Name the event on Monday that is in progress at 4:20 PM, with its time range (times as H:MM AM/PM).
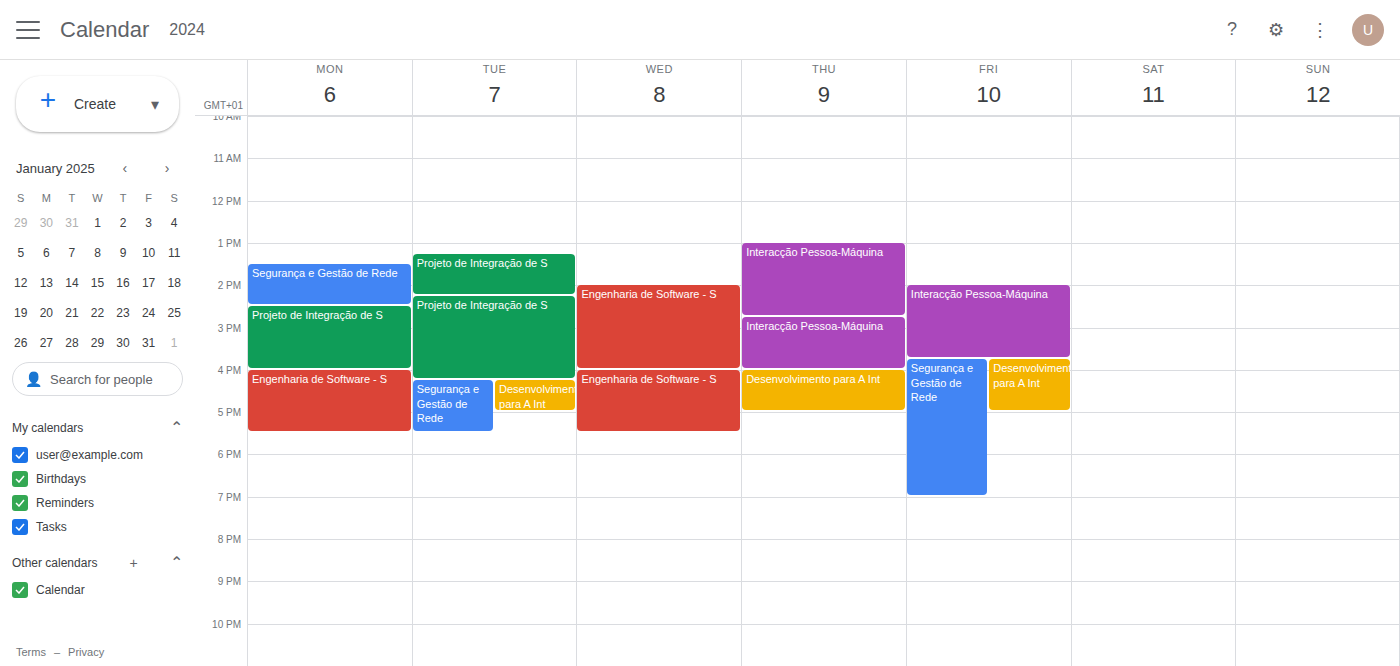
"Engenharia de Software - S", 4:00 PM to 5:30 PM